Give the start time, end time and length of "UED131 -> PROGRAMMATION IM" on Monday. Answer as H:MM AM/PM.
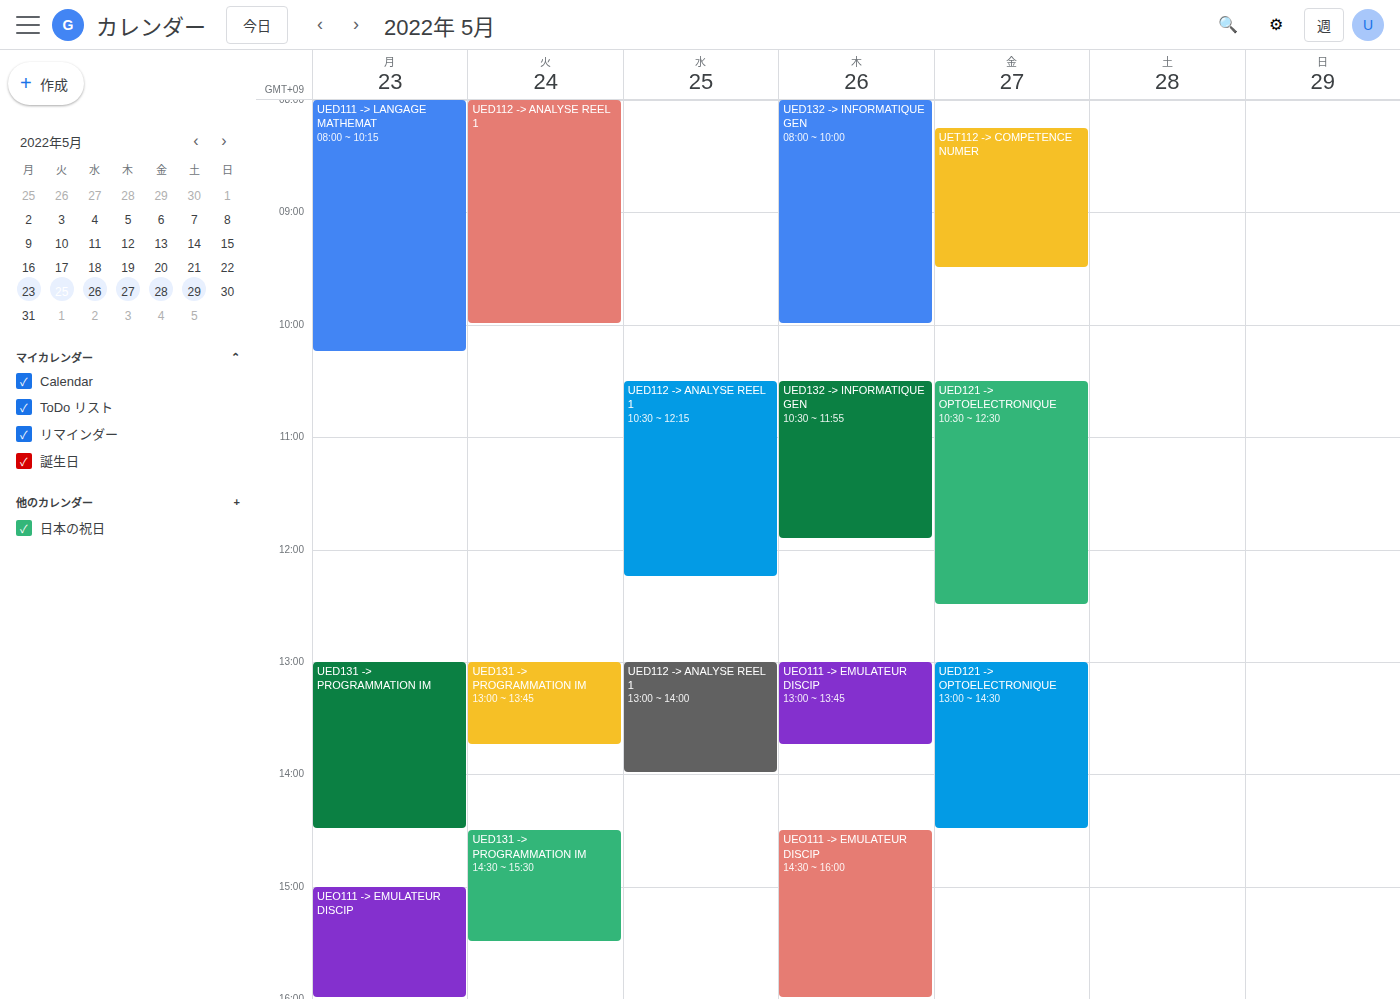
1:00 PM to 2:30 PM, 1 hour 30 minutes